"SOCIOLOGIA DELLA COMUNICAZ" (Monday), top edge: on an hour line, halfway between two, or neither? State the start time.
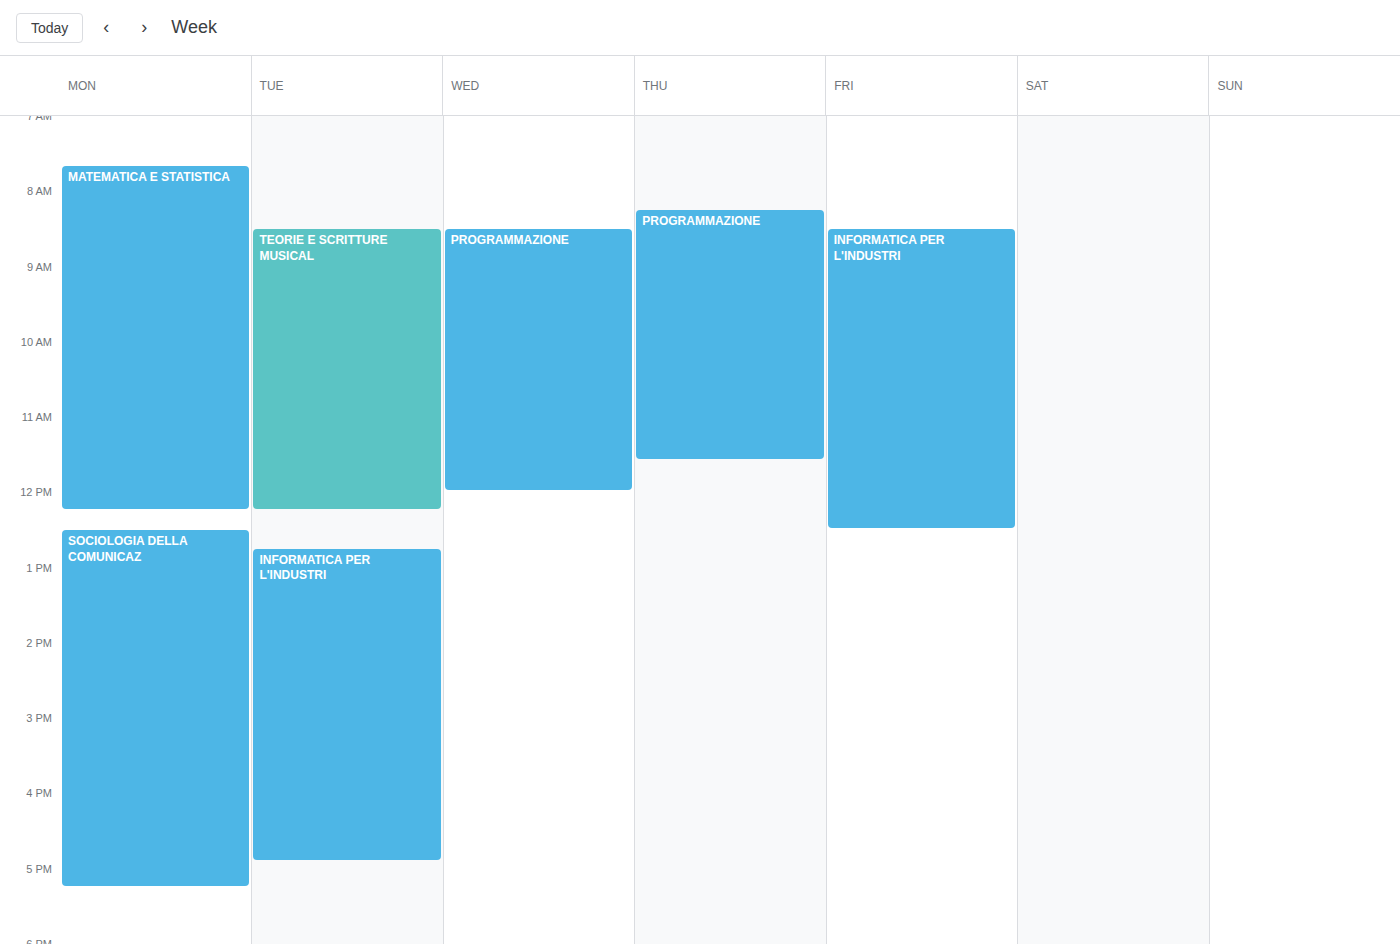
12:30 -- halfway between the 12:00 and 13:00 lines.